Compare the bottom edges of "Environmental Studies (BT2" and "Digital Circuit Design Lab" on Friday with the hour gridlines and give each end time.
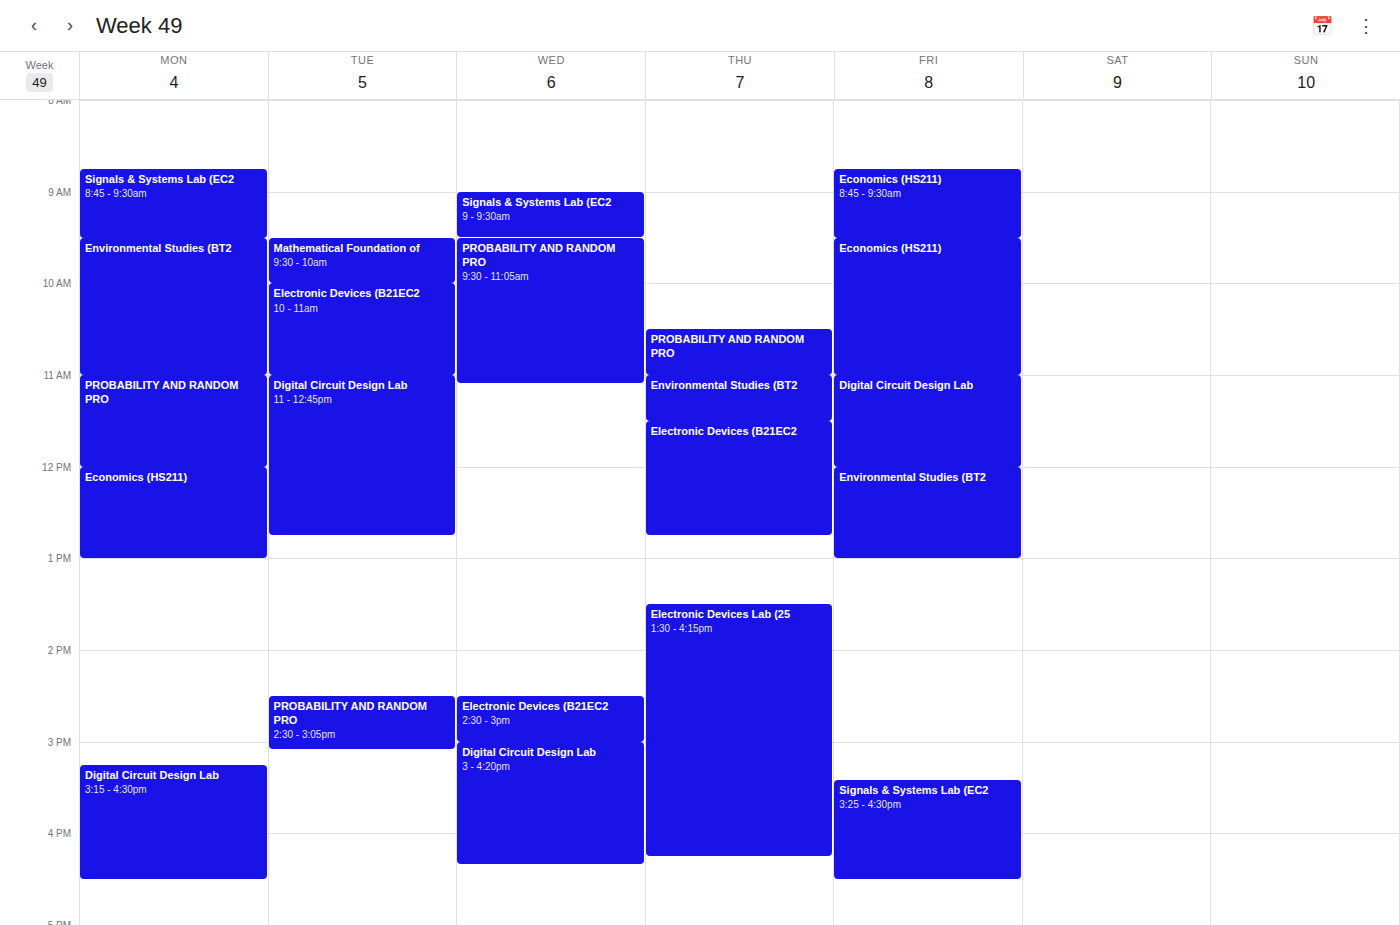
"Environmental Studies (BT2": 1:00 PM, exactly on the 1 PM line. "Digital Circuit Design Lab": 12:00 PM, exactly on the 12 PM line.